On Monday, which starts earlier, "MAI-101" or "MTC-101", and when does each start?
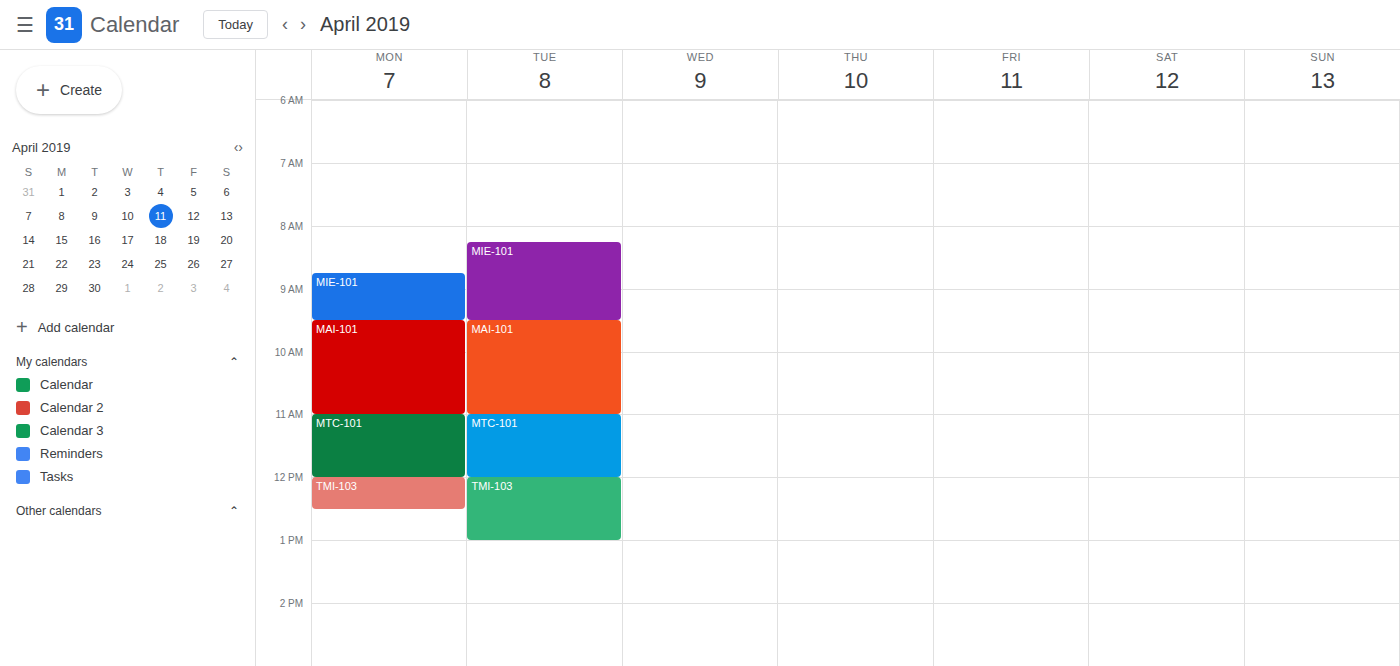
"MAI-101" 9:30 AM; "MTC-101" 11:00 AM.